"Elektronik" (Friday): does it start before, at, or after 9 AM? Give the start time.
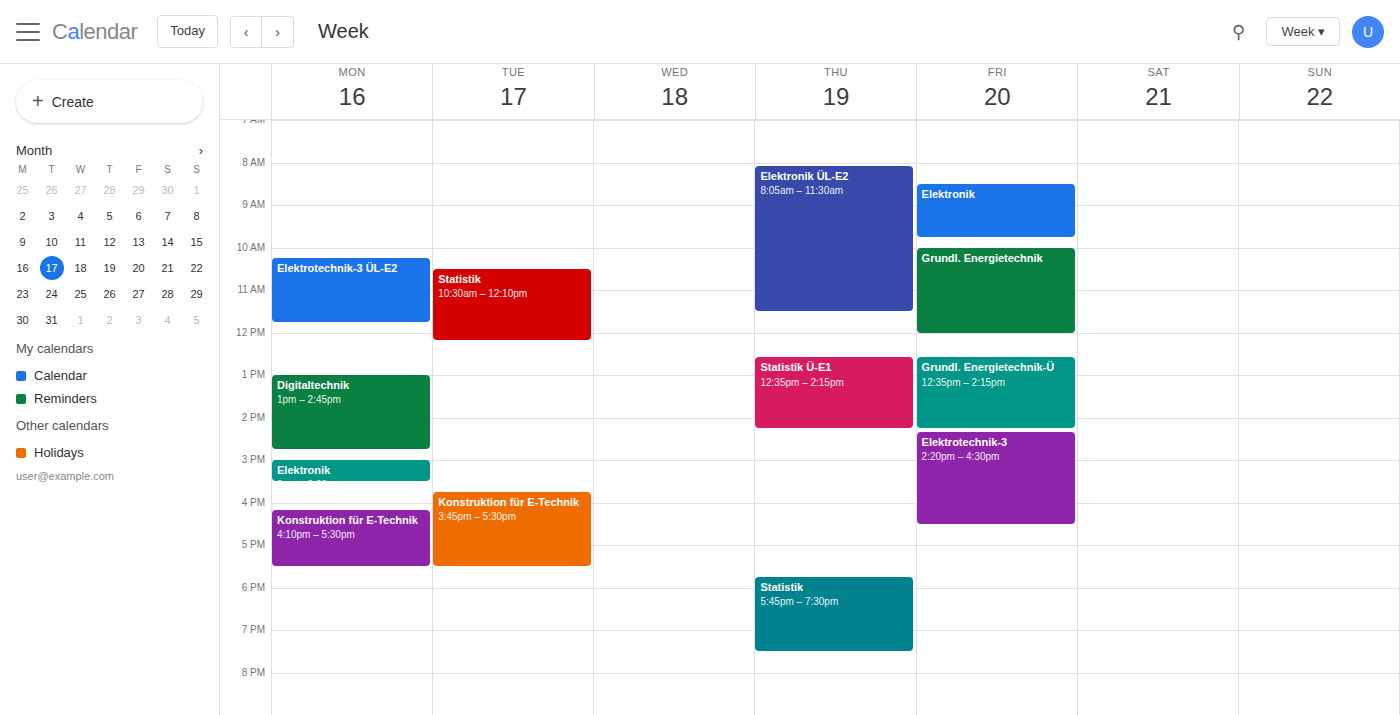
8:30 AM -- before 9 AM, 30 minutes above the 9 AM line.